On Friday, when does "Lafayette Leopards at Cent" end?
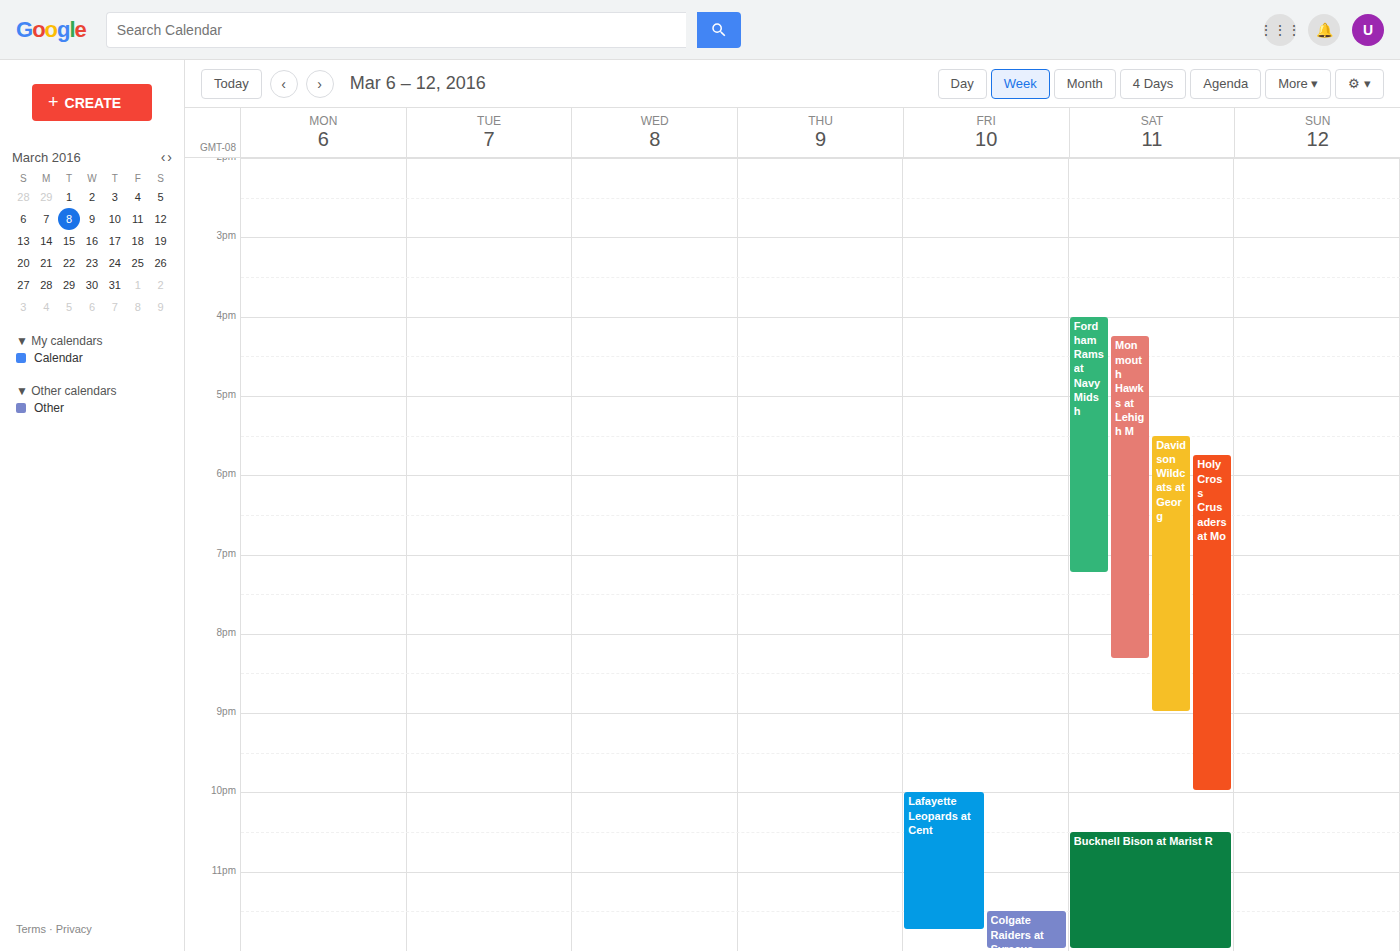
11:45 PM